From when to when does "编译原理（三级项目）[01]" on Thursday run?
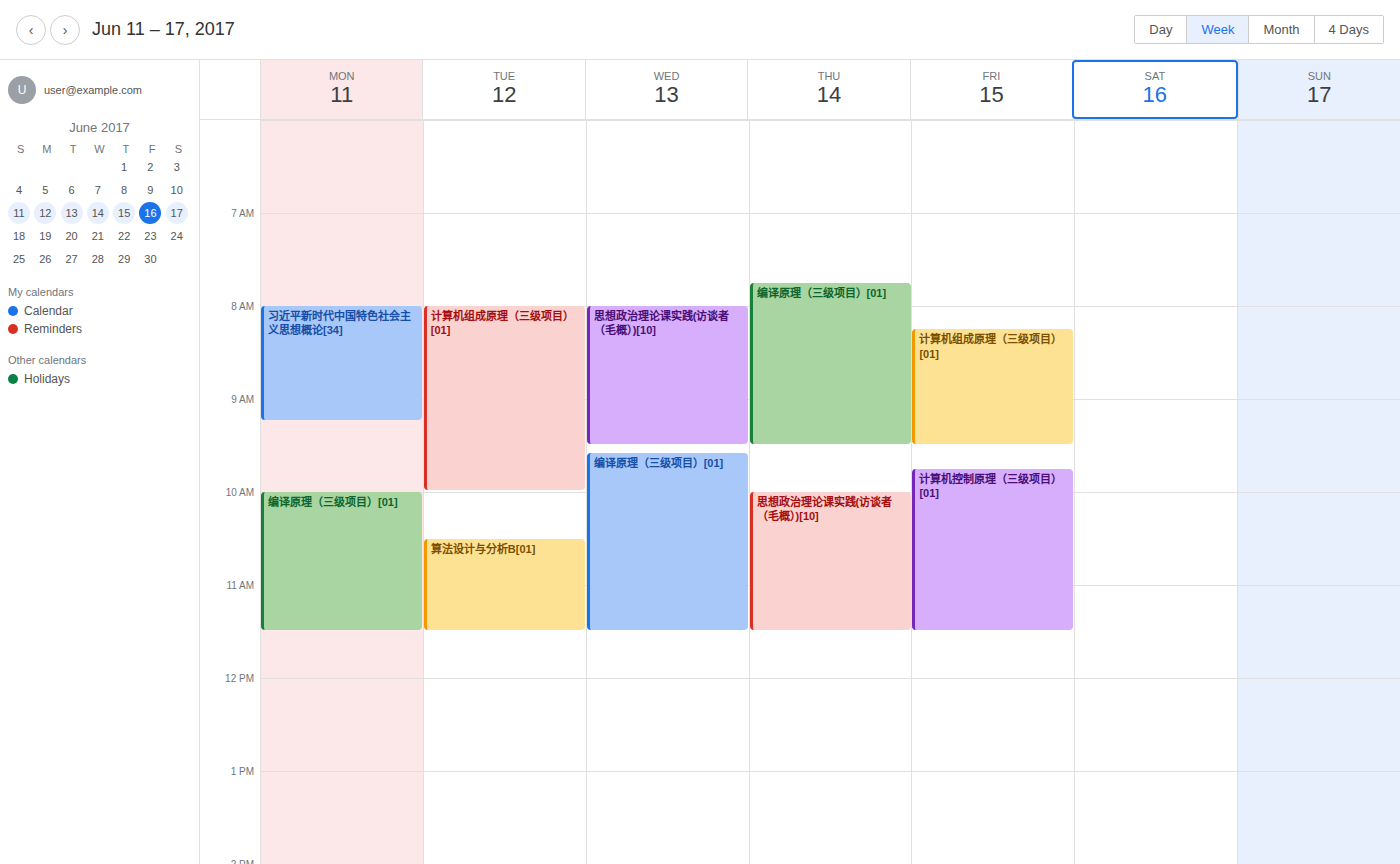
7:45 AM to 9:30 AM